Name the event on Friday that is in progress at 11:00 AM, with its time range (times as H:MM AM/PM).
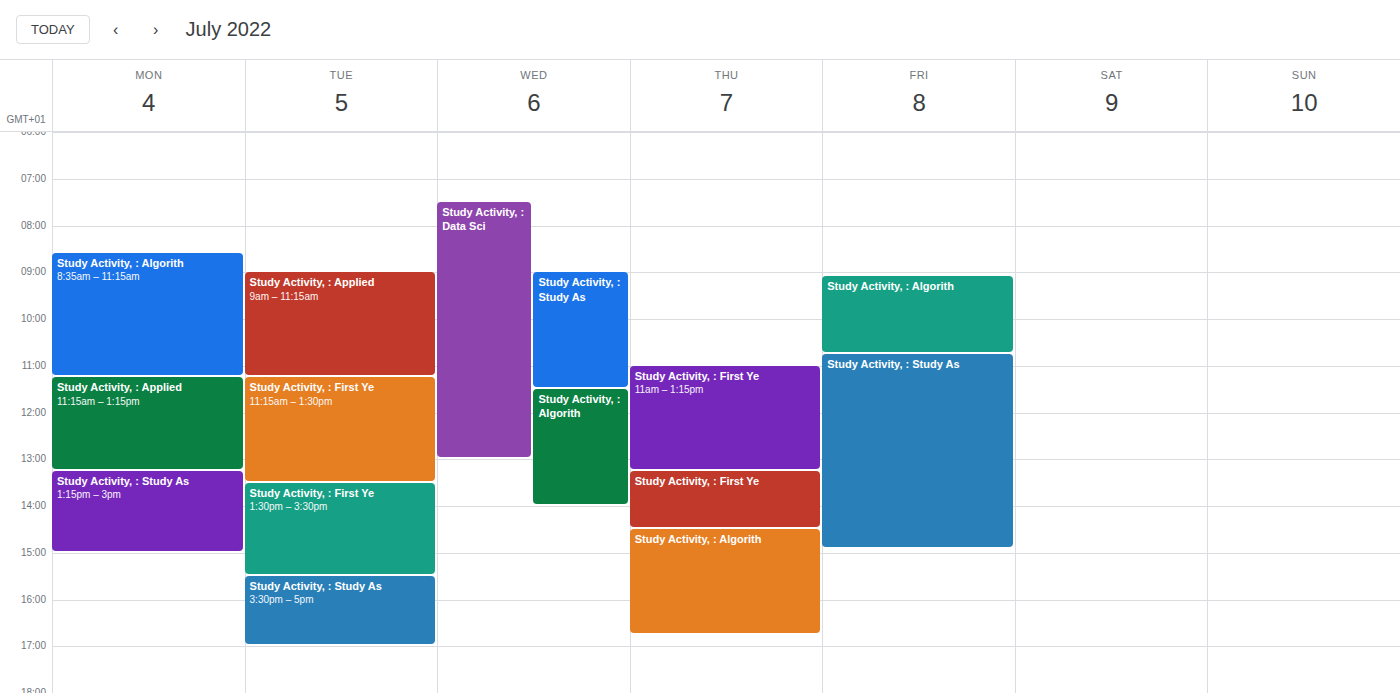
"Study Activity, : Study As", 10:45 AM to 2:55 PM